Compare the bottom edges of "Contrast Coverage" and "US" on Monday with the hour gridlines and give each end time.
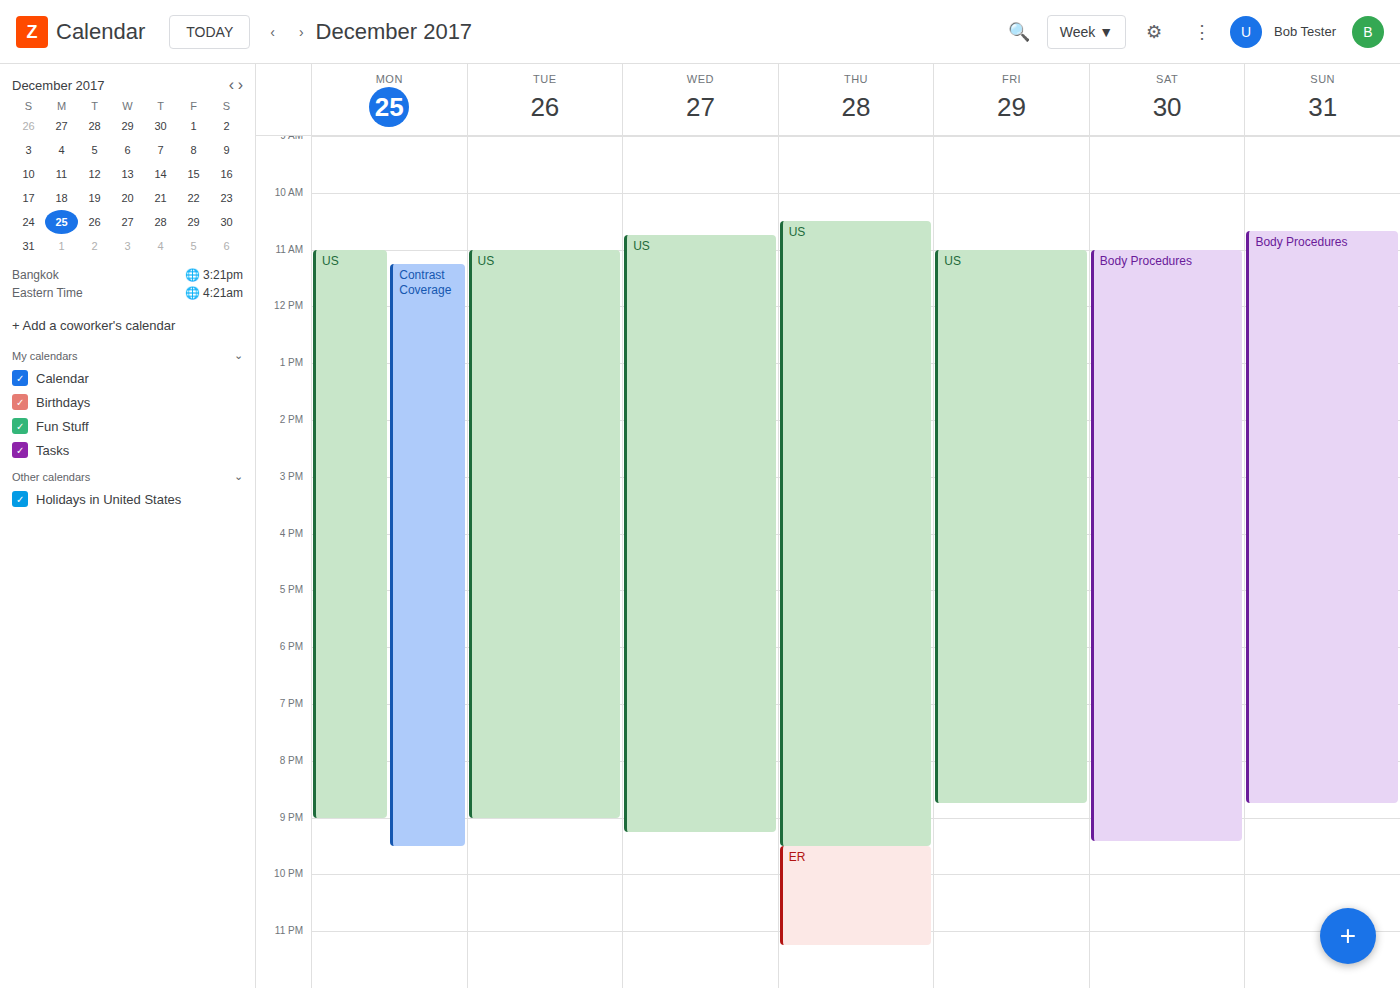
"Contrast Coverage": 9:30 PM, halfway between the 9 PM and 10 PM lines. "US": 9:00 PM, exactly on the 9 PM line.